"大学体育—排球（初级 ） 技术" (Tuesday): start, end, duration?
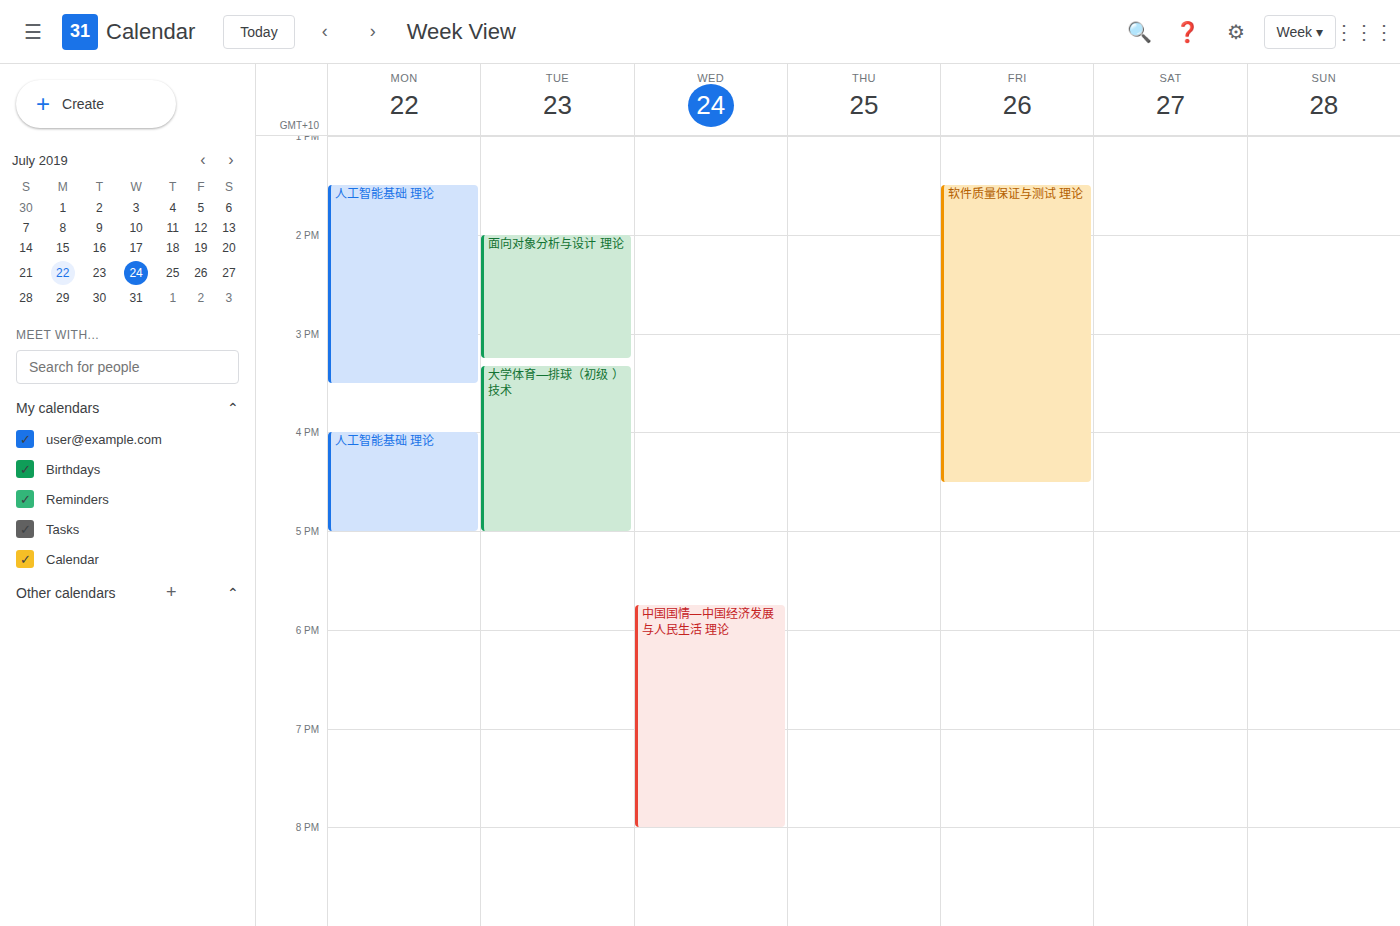
3:20 PM to 5:00 PM, 1 hour 40 minutes